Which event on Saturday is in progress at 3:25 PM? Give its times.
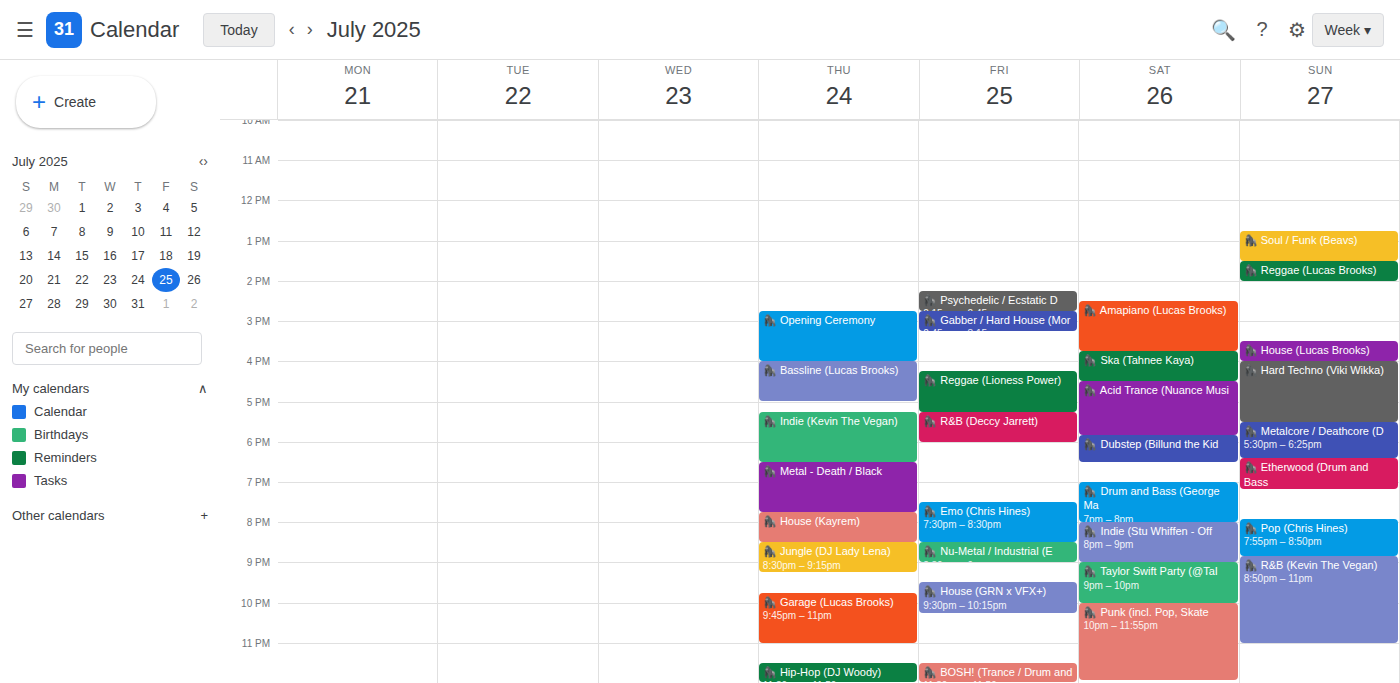
"🦍 Amapiano (Lucas Brooks)", 2:30 PM to 3:45 PM